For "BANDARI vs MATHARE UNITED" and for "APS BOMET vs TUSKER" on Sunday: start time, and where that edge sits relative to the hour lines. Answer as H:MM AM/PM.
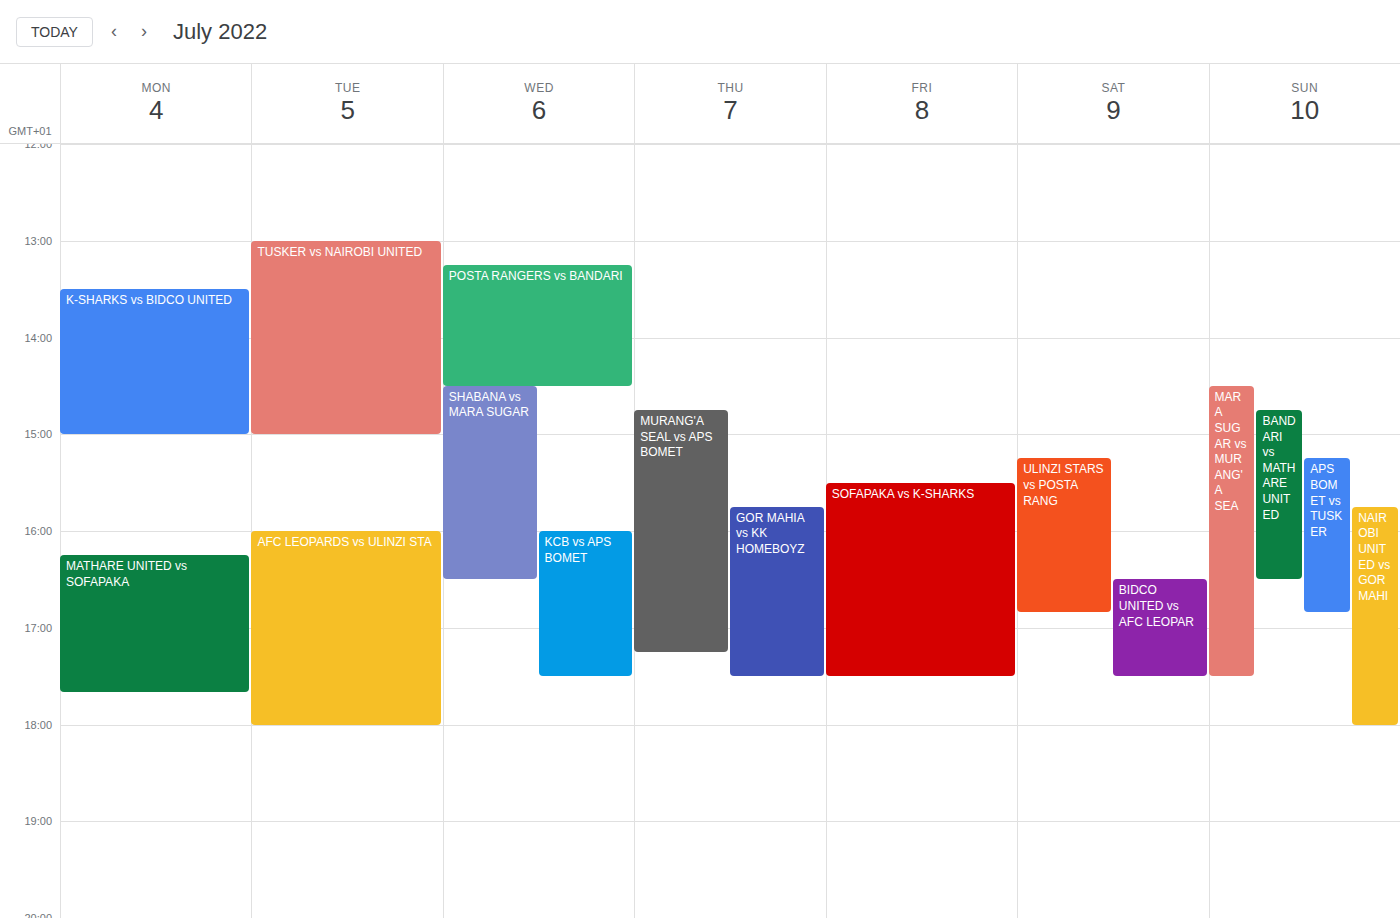
"BANDARI vs MATHARE UNITED": 2:45 PM, neither: three quarters of the way from the 2 PM line to the 3 PM line. "APS BOMET vs TUSKER": 3:15 PM, neither: a quarter of the way from the 3 PM line to the 4 PM line.